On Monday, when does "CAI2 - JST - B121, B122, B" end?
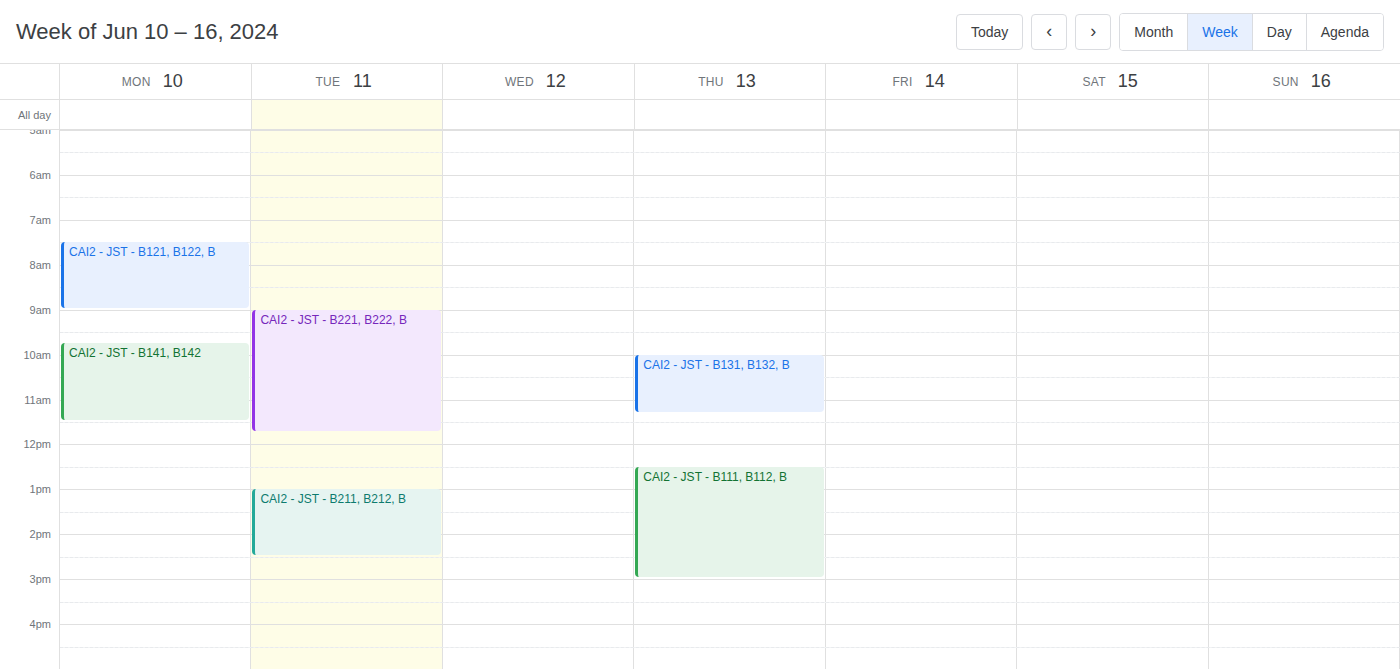
09:00